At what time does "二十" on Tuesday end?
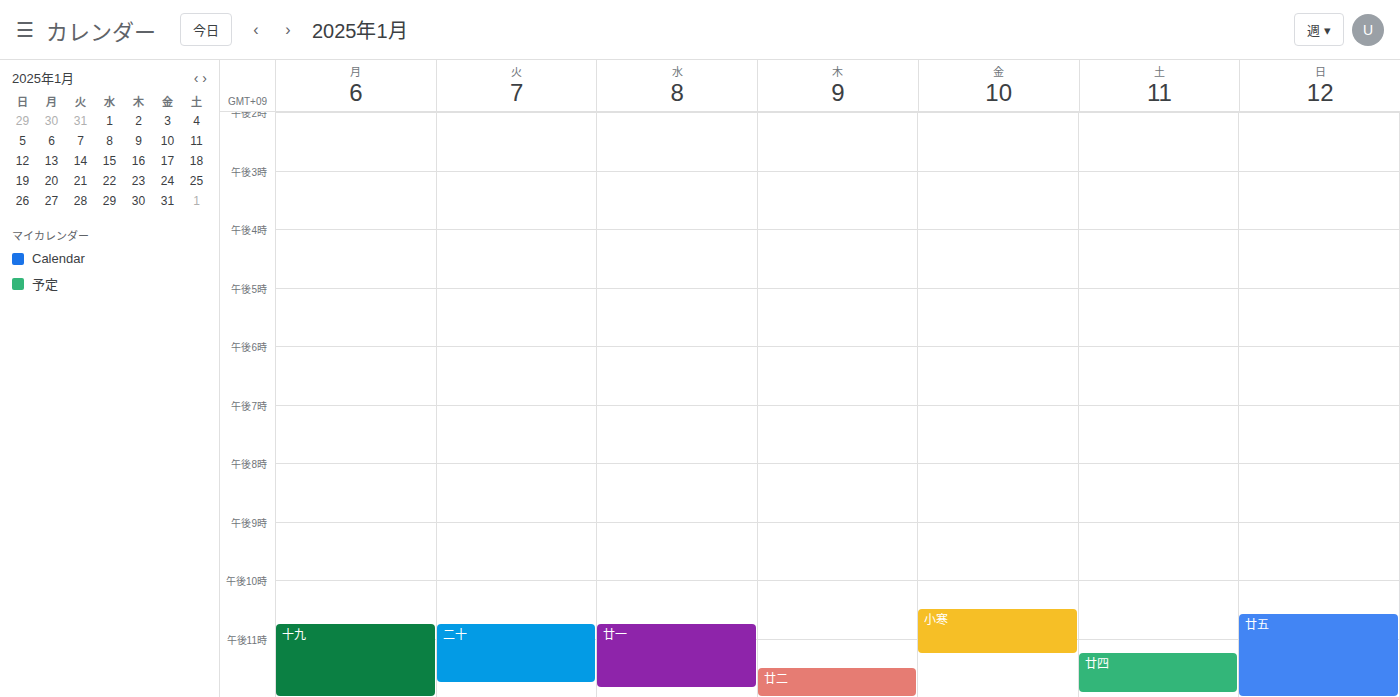
11:45 PM